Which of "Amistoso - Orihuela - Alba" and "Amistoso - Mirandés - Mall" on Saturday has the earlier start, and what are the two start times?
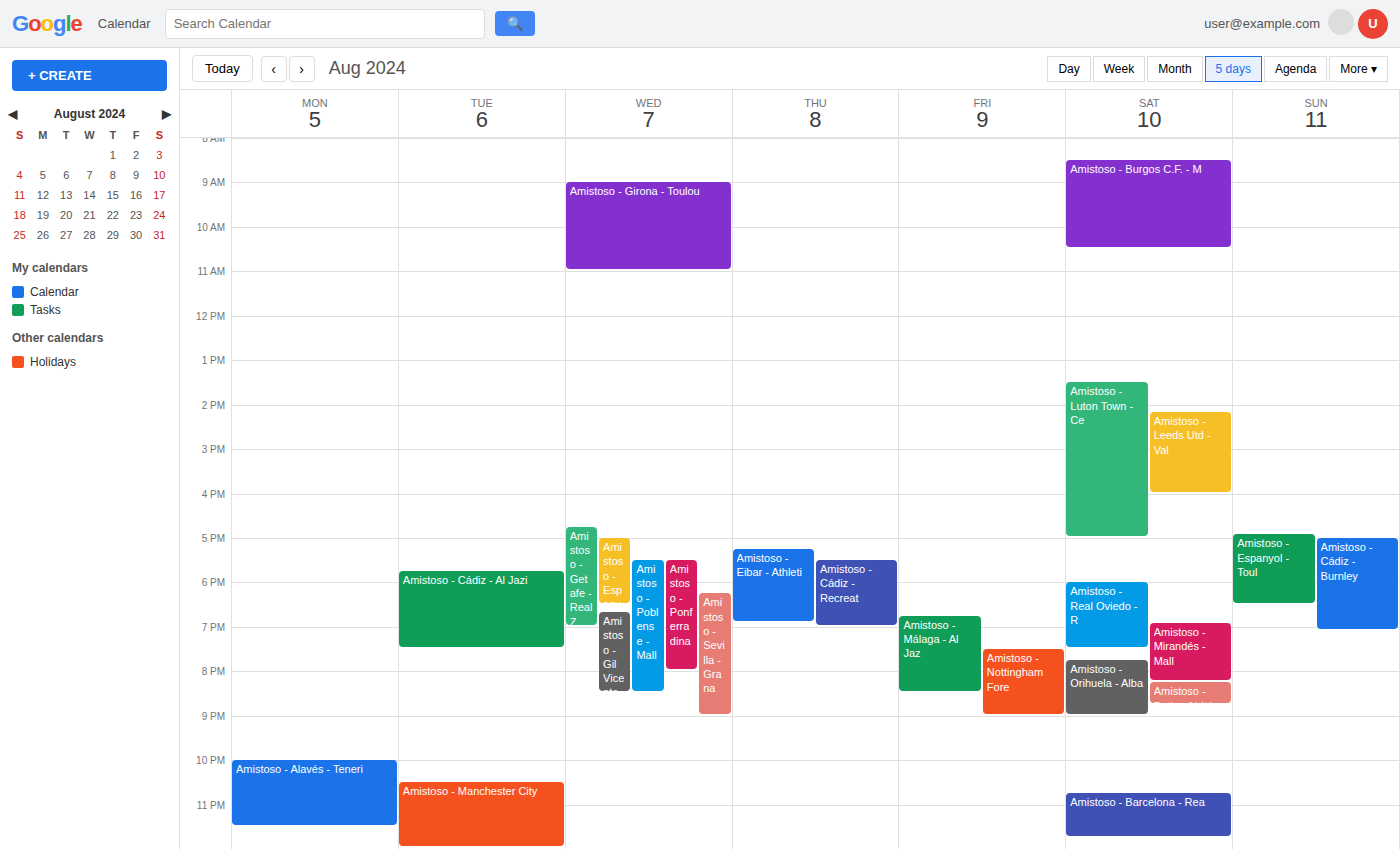
"Amistoso - Mirandés - Mall" 6:55 PM; "Amistoso - Orihuela - Alba" 7:45 PM.